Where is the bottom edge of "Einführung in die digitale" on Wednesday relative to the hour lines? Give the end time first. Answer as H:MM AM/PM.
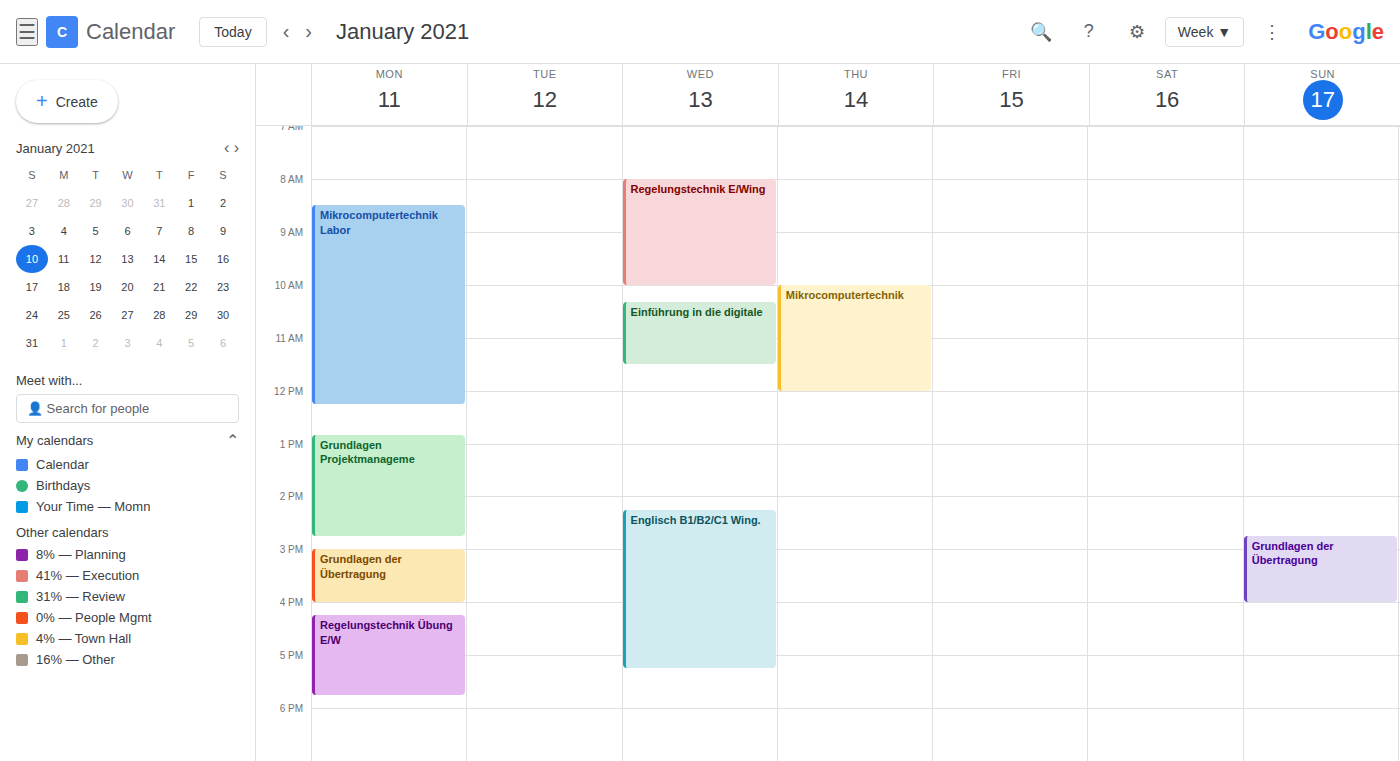
11:30 AM -- halfway between the 11 AM and 12 PM lines.